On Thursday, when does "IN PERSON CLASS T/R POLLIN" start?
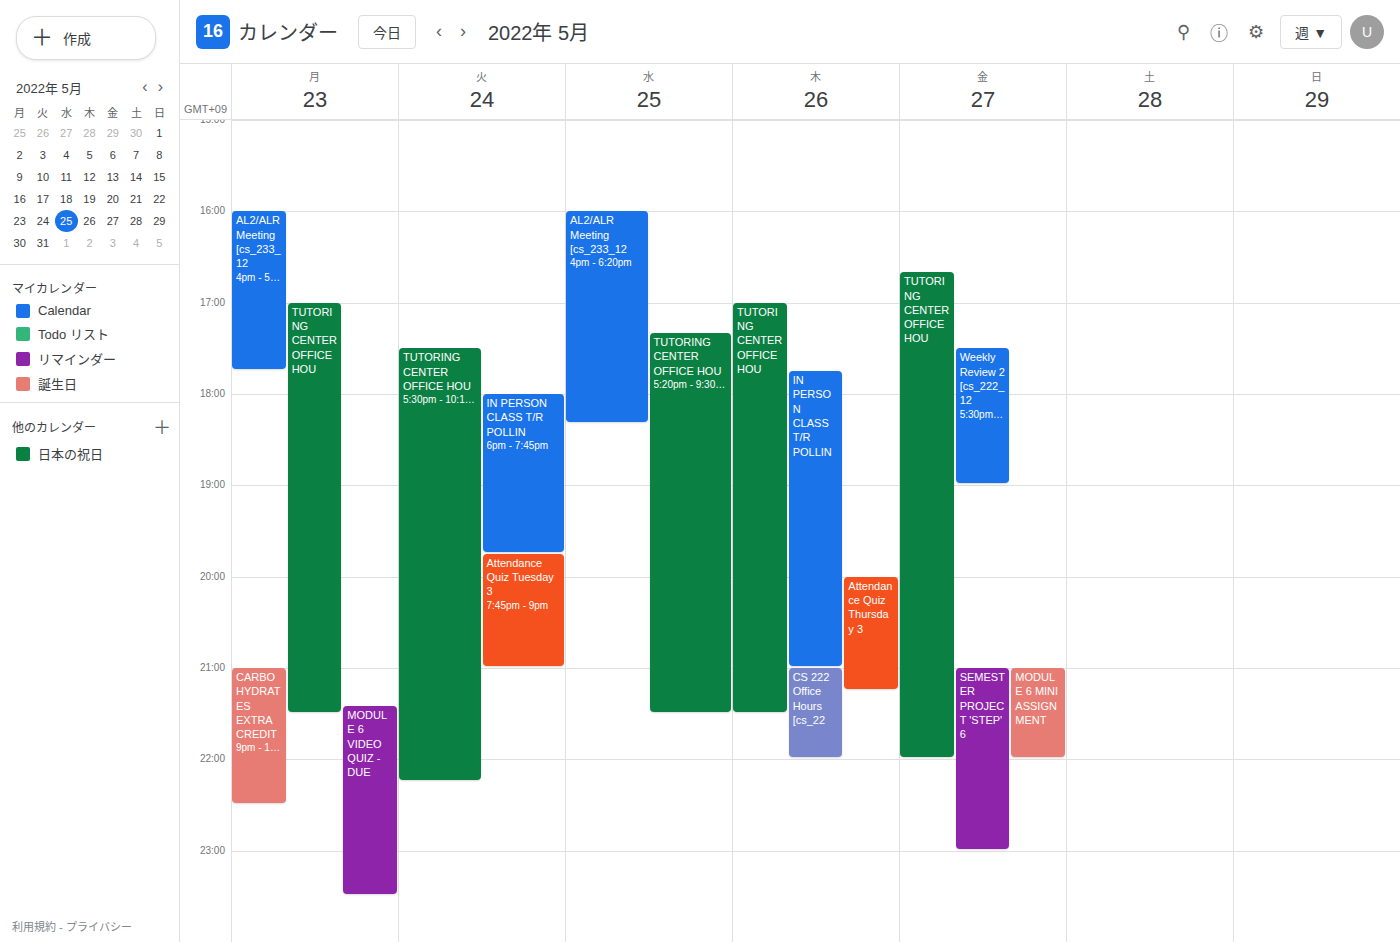
5:45 PM